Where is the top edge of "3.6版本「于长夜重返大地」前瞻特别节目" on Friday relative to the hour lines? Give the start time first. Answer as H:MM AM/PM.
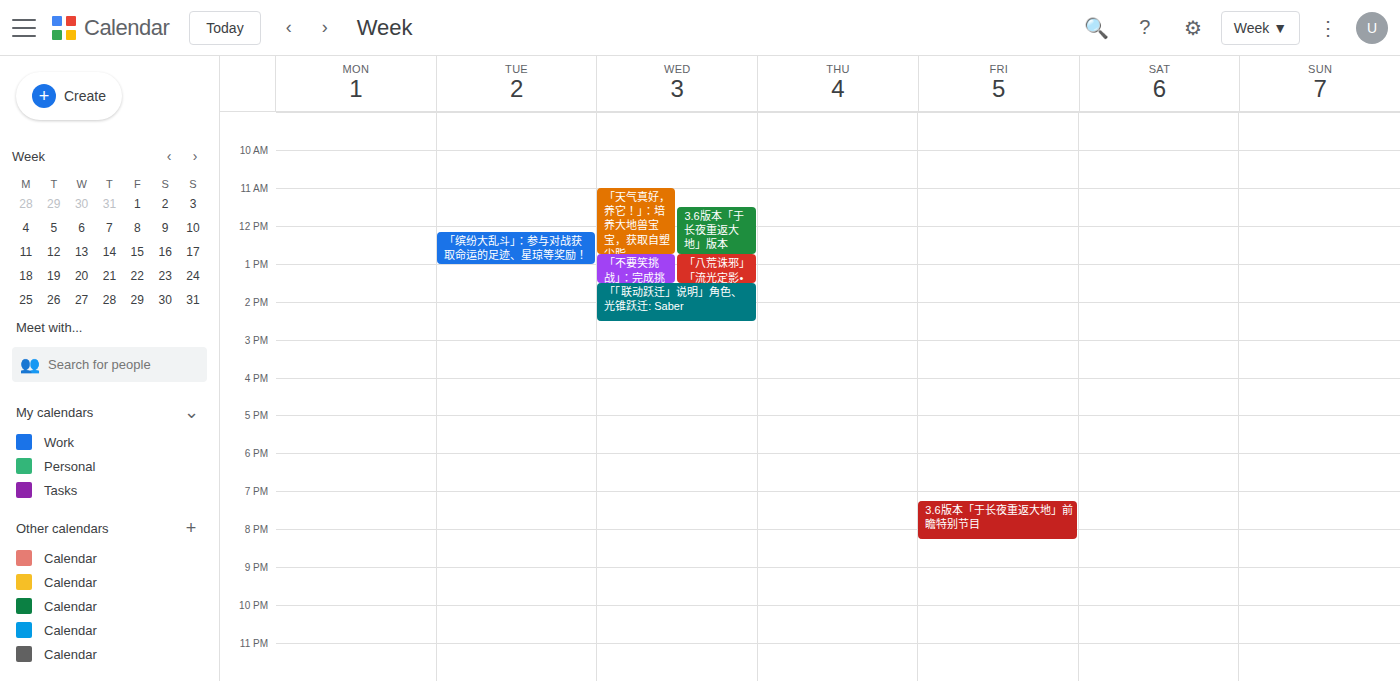
7:15 PM -- neither: a quarter of the way from the 7 PM line to the 8 PM line.